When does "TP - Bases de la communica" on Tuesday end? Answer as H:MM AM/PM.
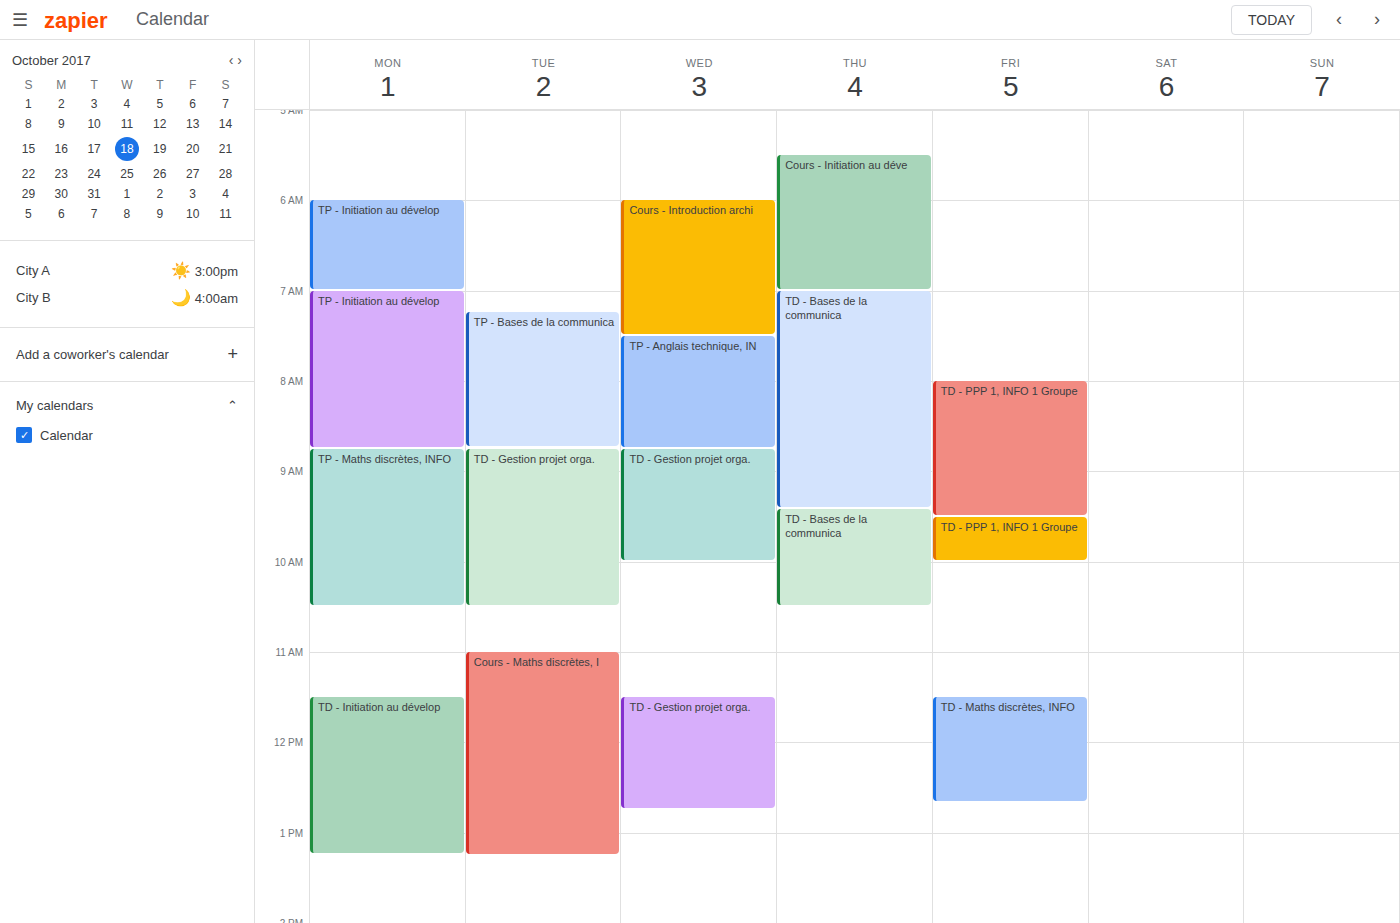
8:45 AM